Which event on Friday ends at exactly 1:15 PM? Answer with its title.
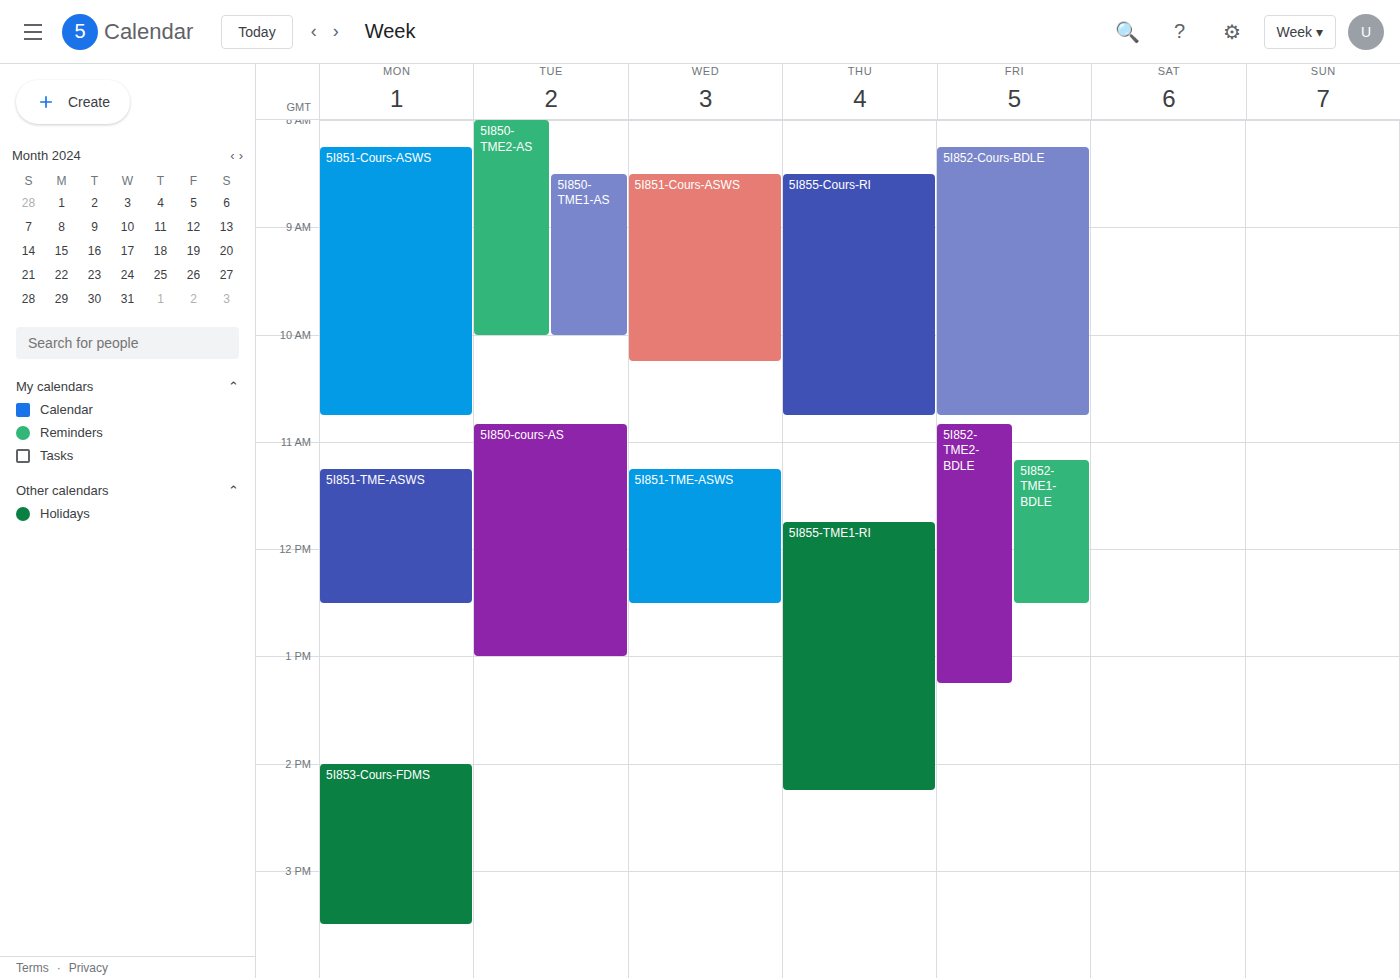
"5I852-TME2-BDLE"